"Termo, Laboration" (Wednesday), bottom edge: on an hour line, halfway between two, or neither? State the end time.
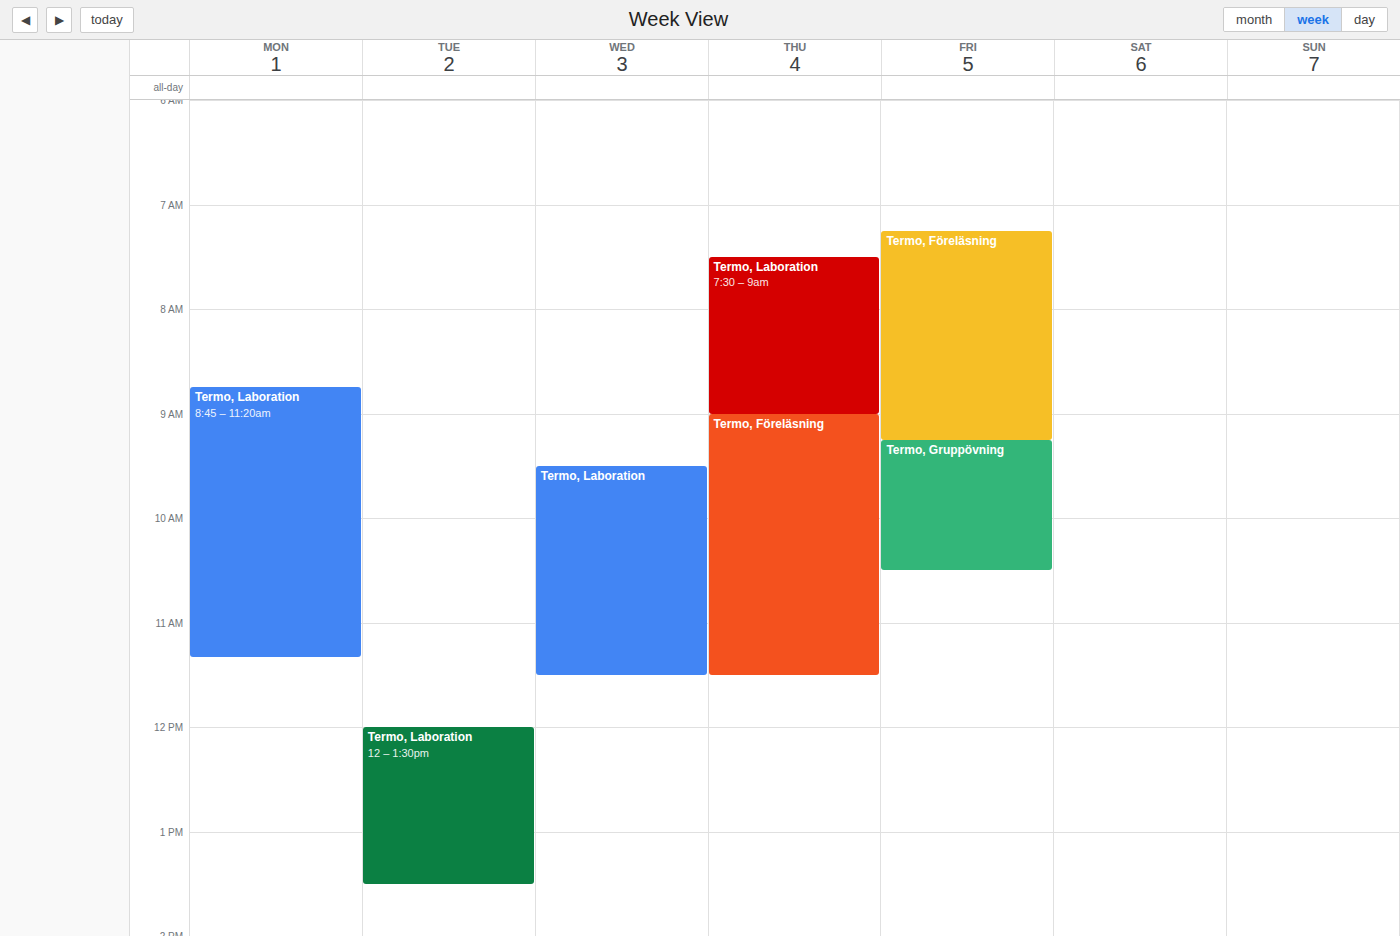
11:30 -- halfway between the 11:00 and 12:00 lines.